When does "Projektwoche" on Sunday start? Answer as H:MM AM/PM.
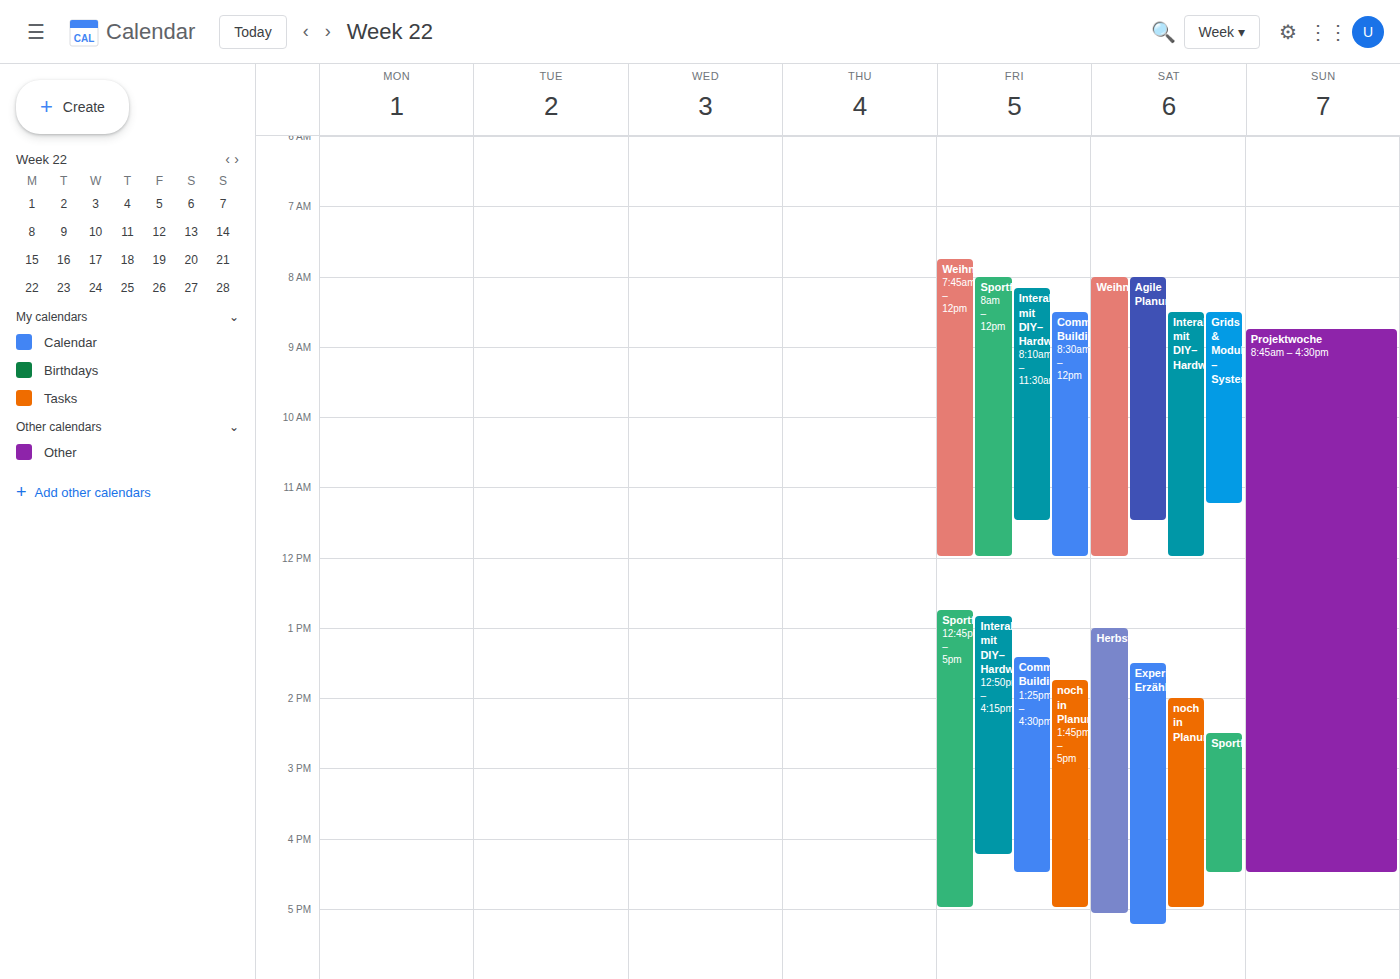
8:45 AM